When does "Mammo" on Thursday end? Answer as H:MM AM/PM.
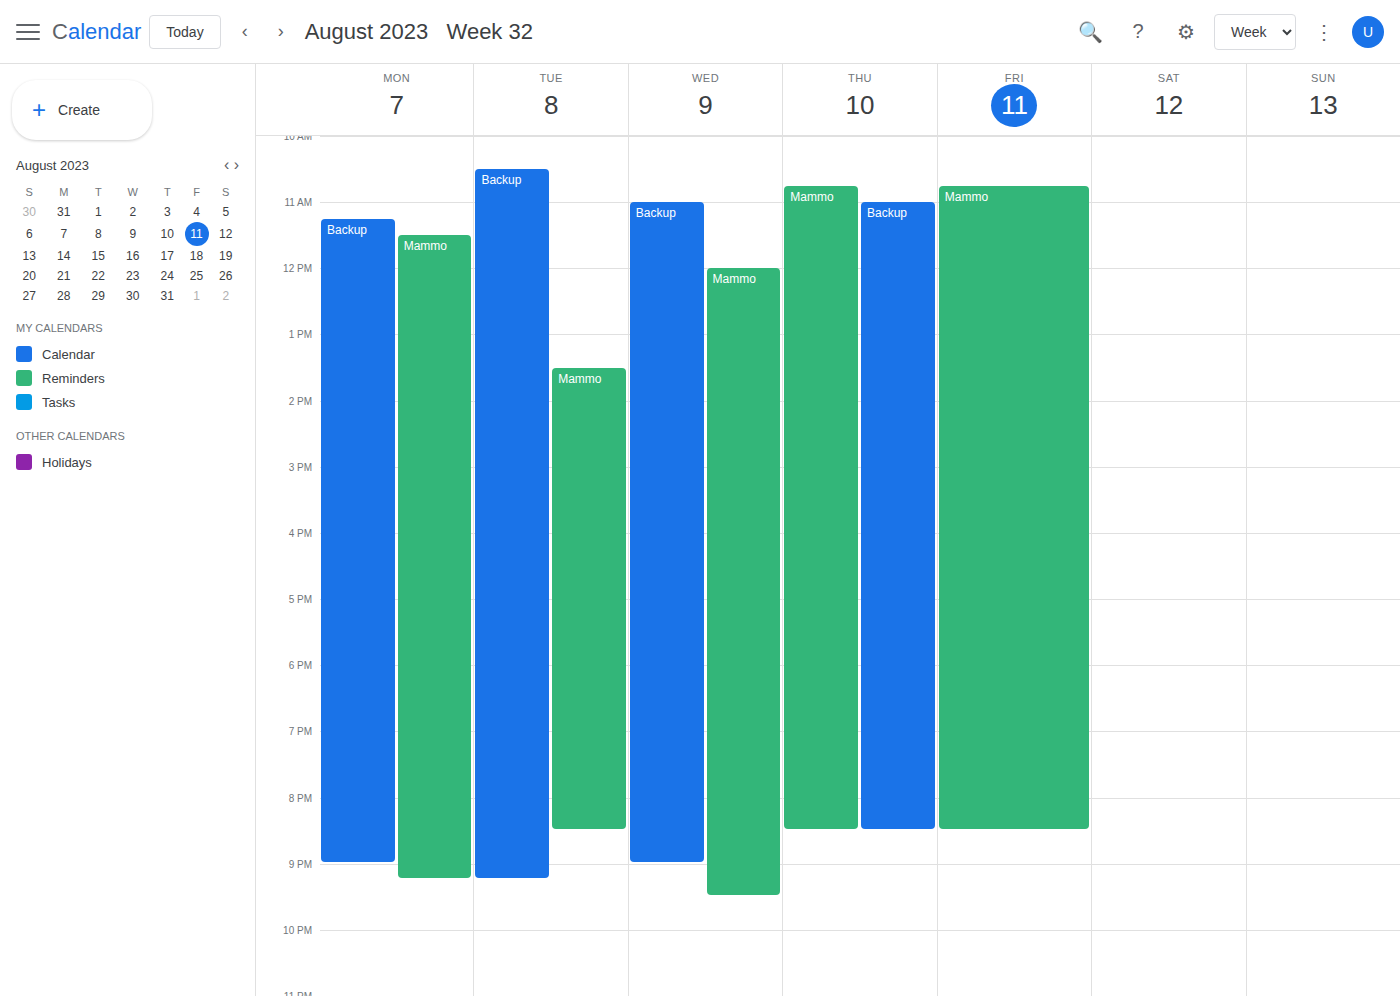
8:30 PM